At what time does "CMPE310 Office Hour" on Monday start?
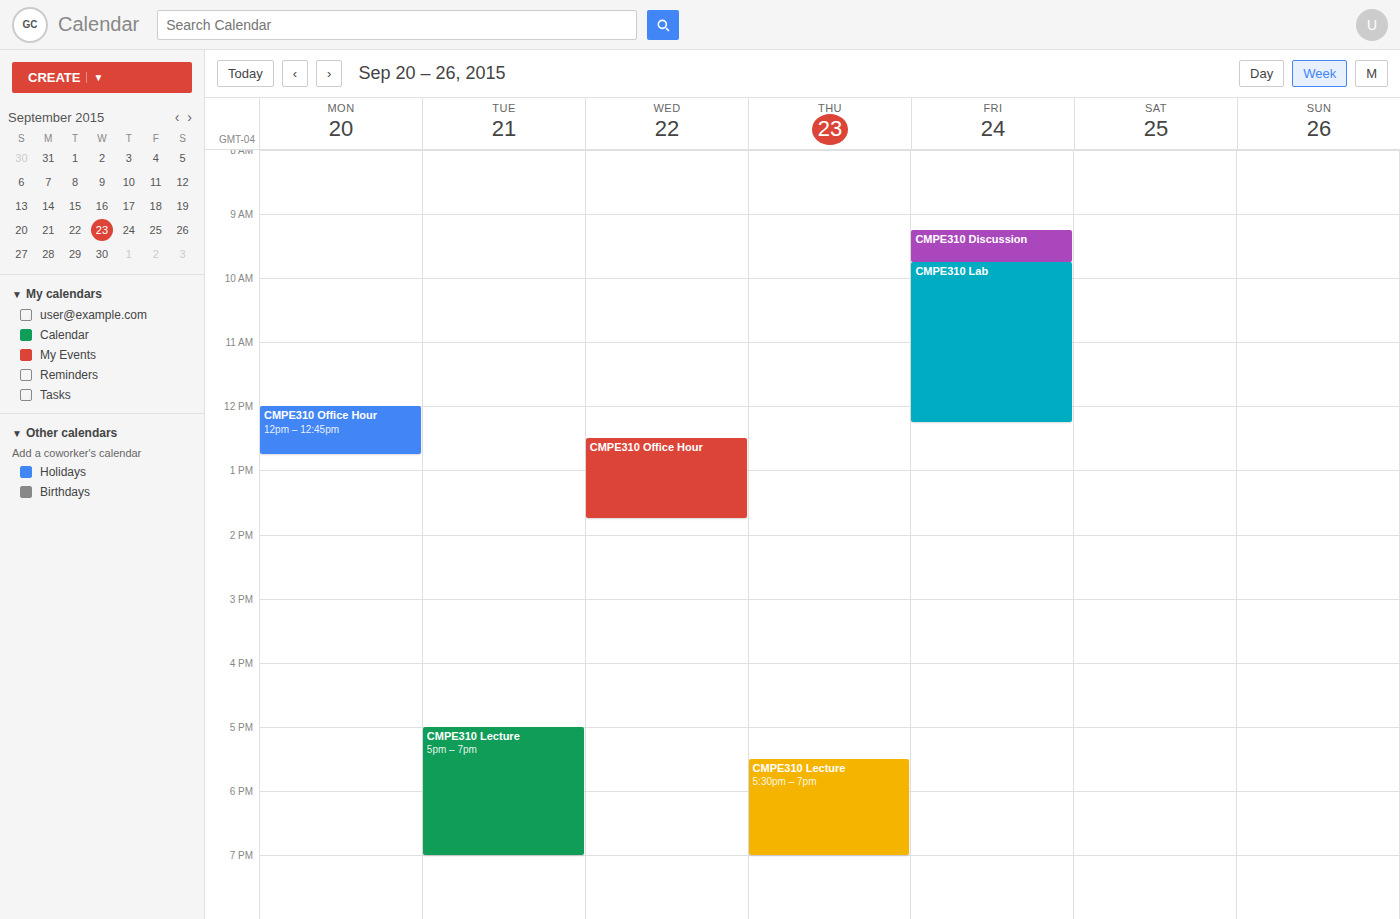
12:00 PM